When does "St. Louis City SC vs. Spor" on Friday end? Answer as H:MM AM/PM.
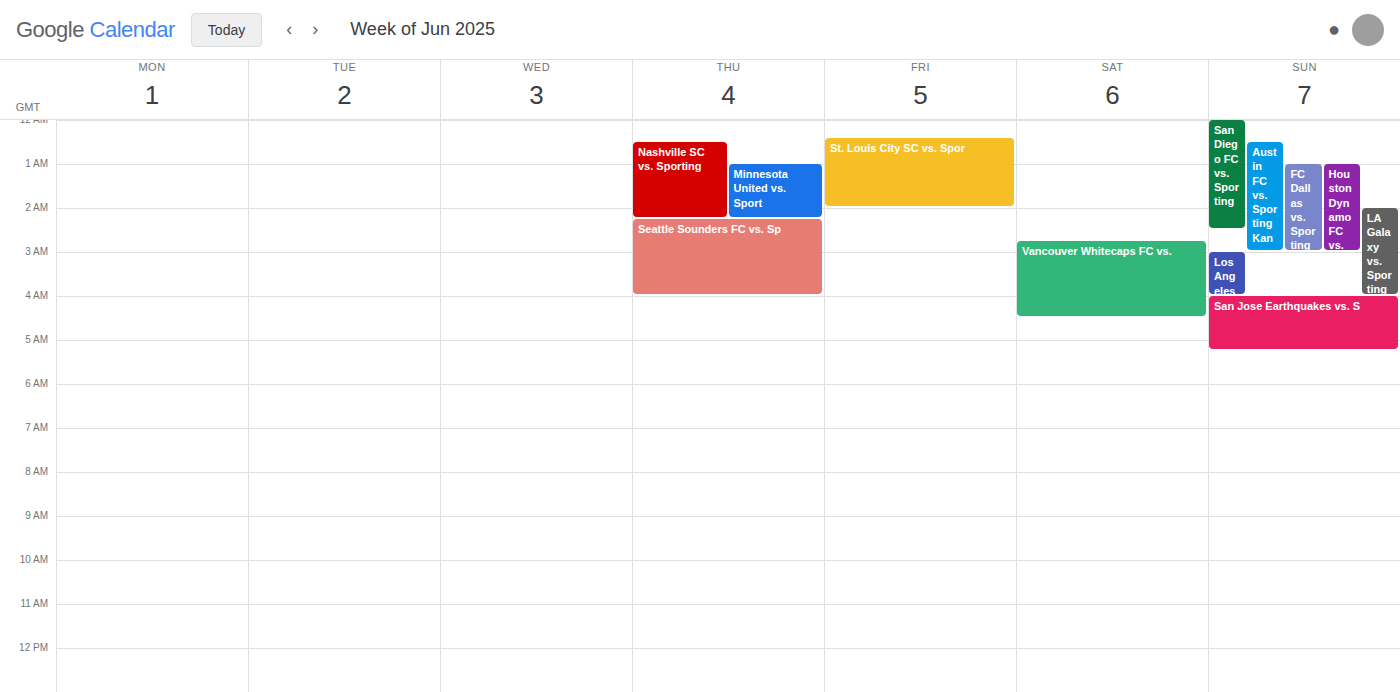
2:00 AM